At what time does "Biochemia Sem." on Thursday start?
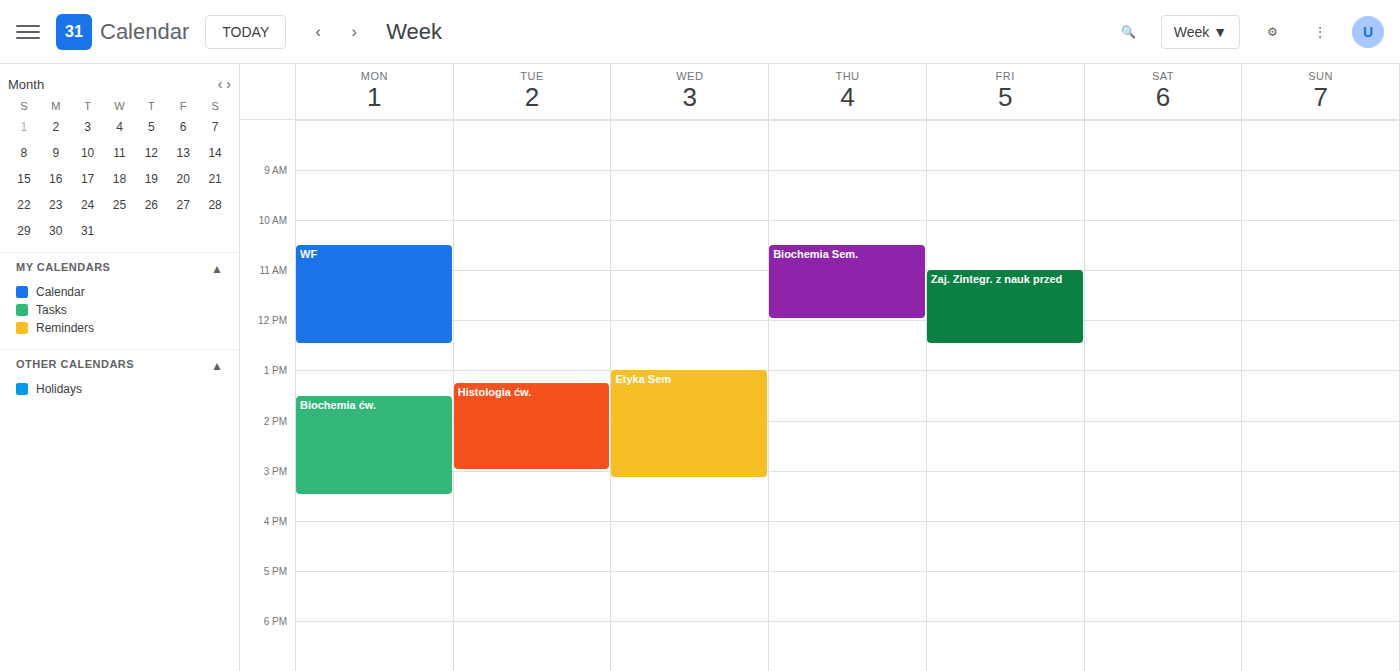
10:30 AM